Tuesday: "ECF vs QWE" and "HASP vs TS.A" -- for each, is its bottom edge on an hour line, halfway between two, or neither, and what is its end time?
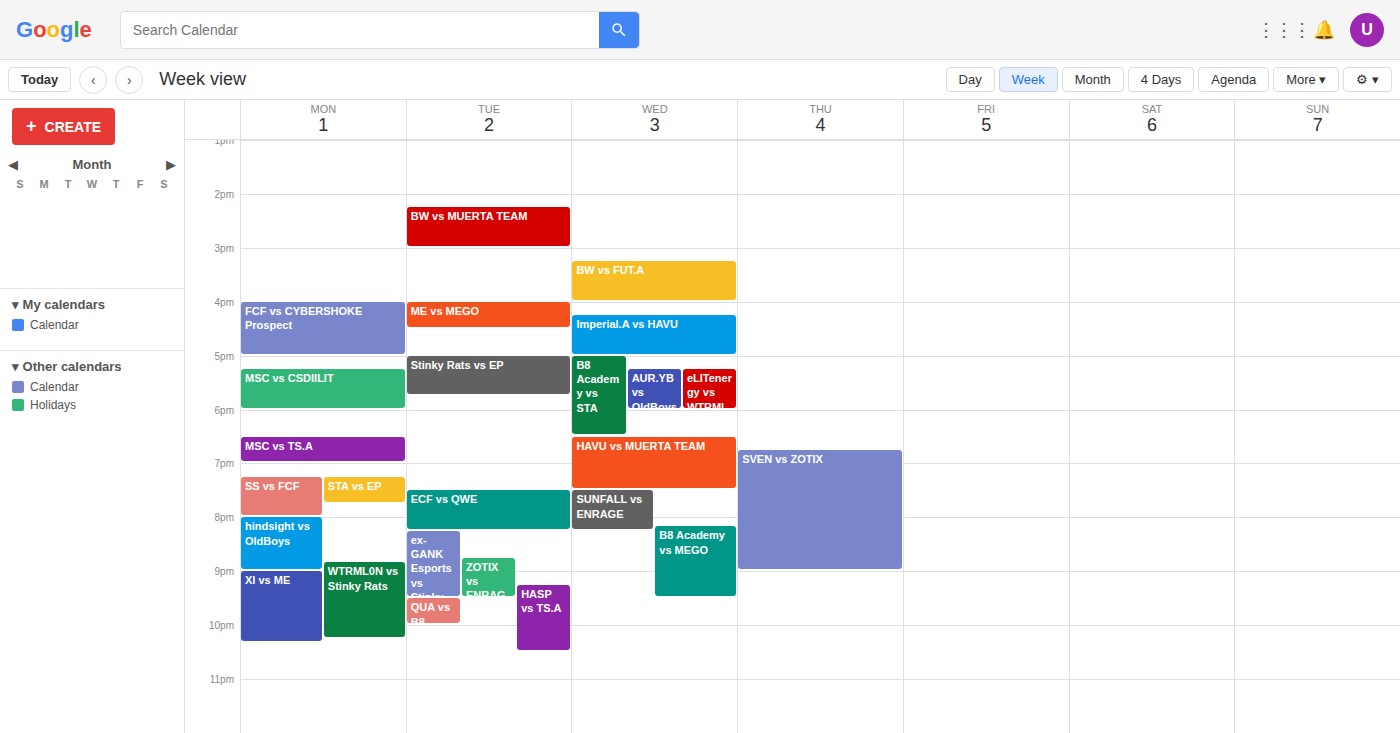
"ECF vs QWE": 8:15 PM, neither: a quarter of the way from the 8 PM line to the 9 PM line. "HASP vs TS.A": 10:30 PM, halfway between the 10 PM and 11 PM lines.